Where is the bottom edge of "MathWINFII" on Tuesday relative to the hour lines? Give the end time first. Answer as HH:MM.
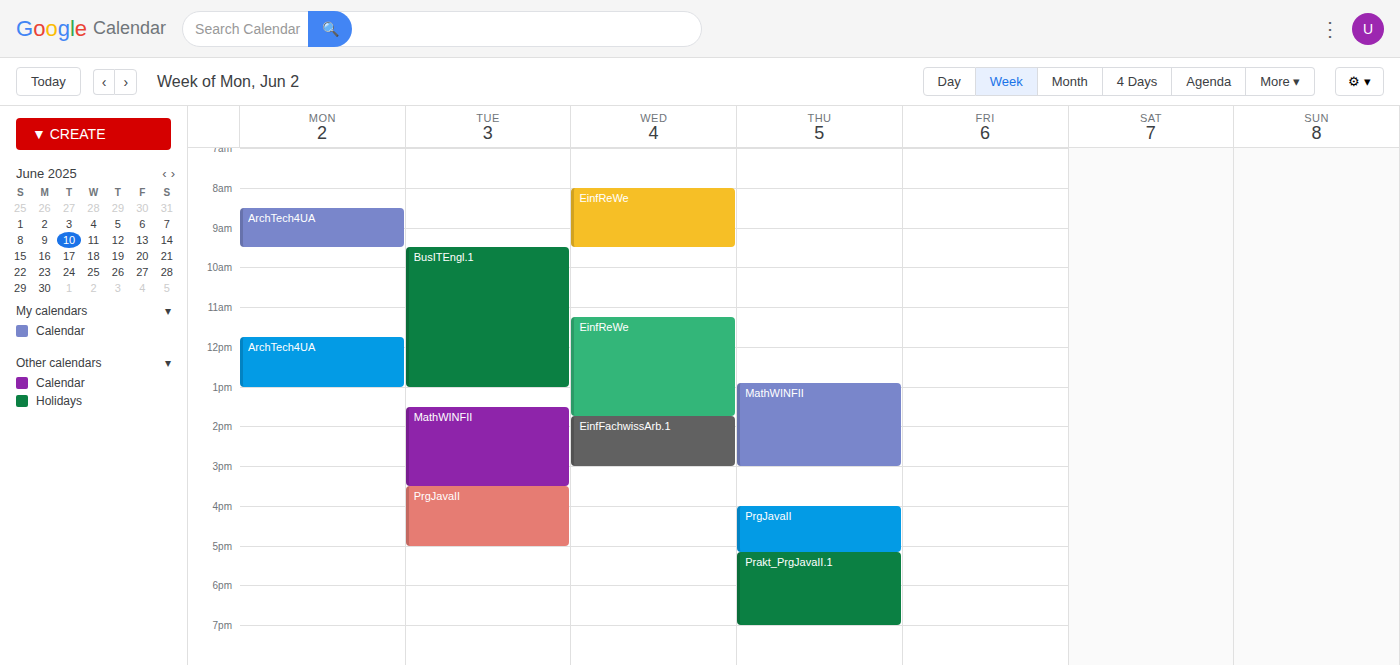
15:30 -- halfway between the 15:00 and 16:00 lines.